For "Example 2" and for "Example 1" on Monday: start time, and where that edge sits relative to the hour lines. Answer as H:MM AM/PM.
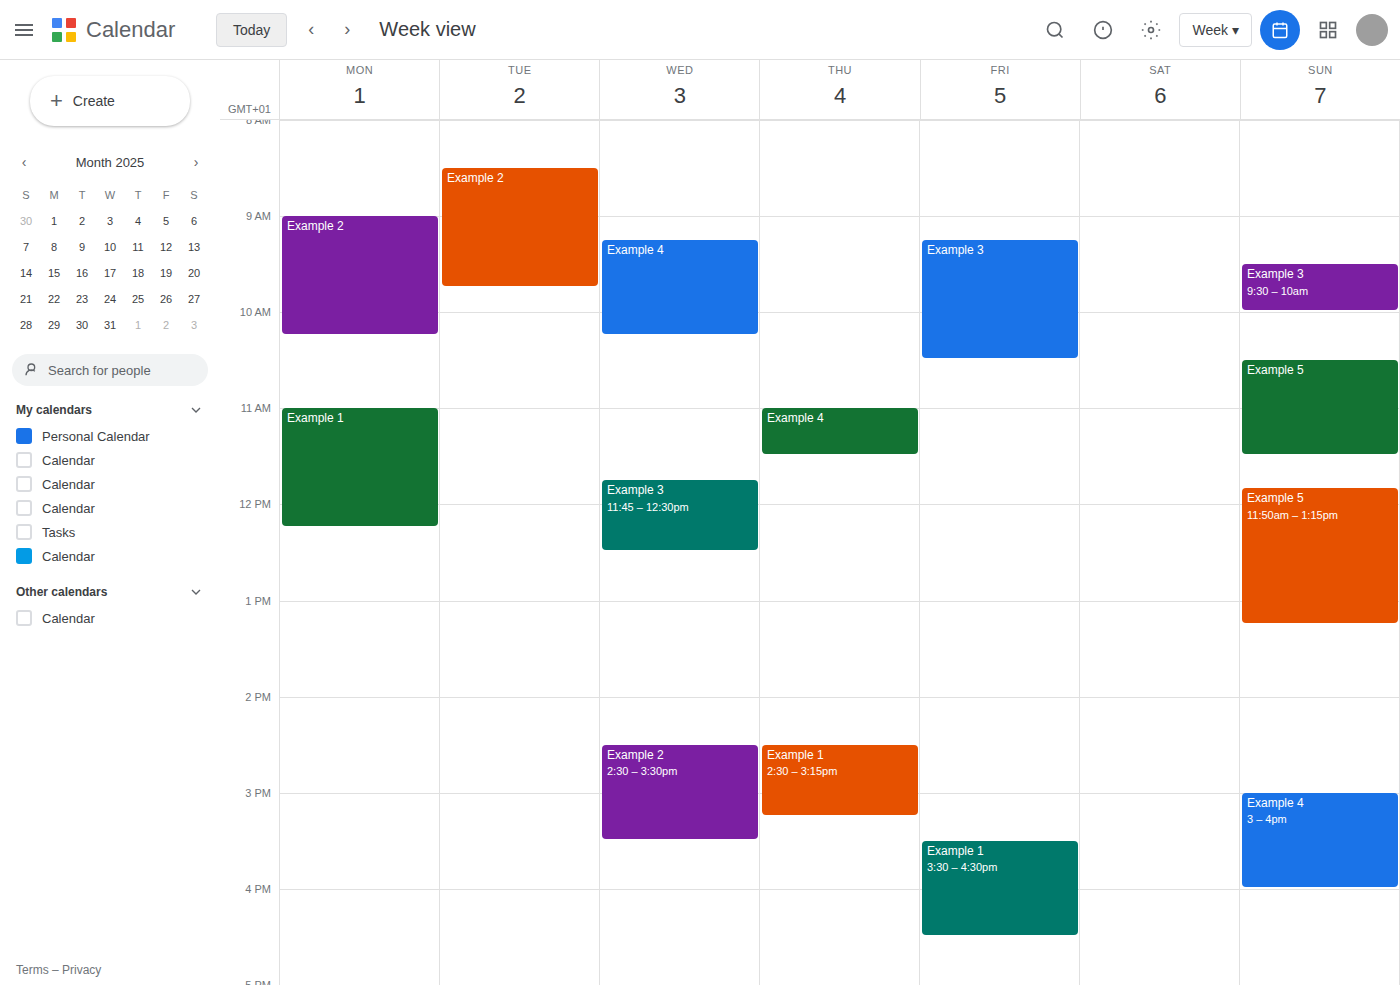
"Example 2": 9:00 AM, exactly on the 9 AM line. "Example 1": 11:00 AM, exactly on the 11 AM line.